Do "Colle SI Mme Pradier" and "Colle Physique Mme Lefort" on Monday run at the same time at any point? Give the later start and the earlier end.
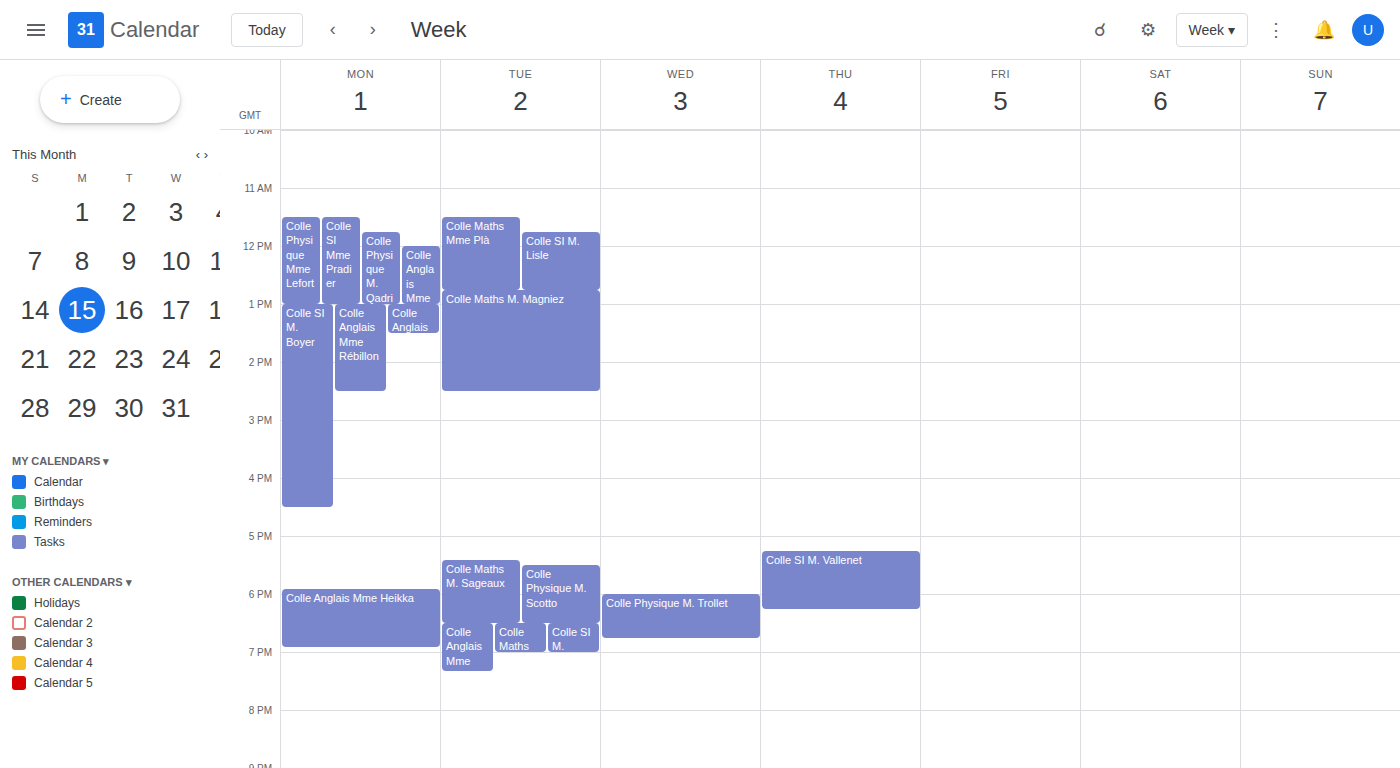
"Colle Physique Mme Lefort" runs 11:30 AM to 1:00 PM, inside "Colle SI Mme Pradier" -- they overlap.